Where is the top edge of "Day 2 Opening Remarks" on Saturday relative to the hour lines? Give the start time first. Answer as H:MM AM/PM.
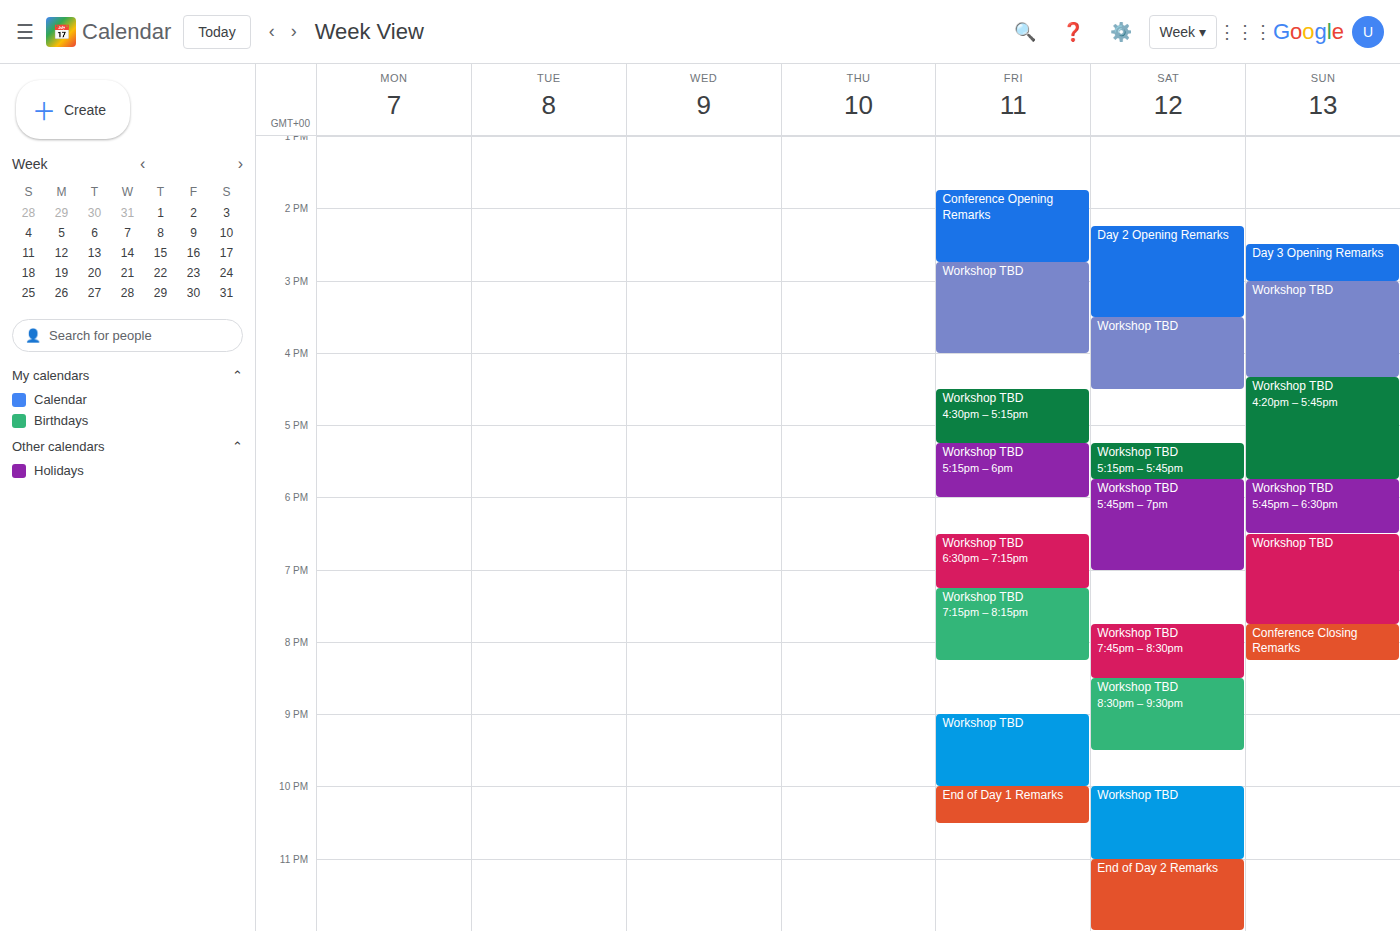
2:15 PM -- neither: a quarter of the way from the 2 PM line to the 3 PM line.